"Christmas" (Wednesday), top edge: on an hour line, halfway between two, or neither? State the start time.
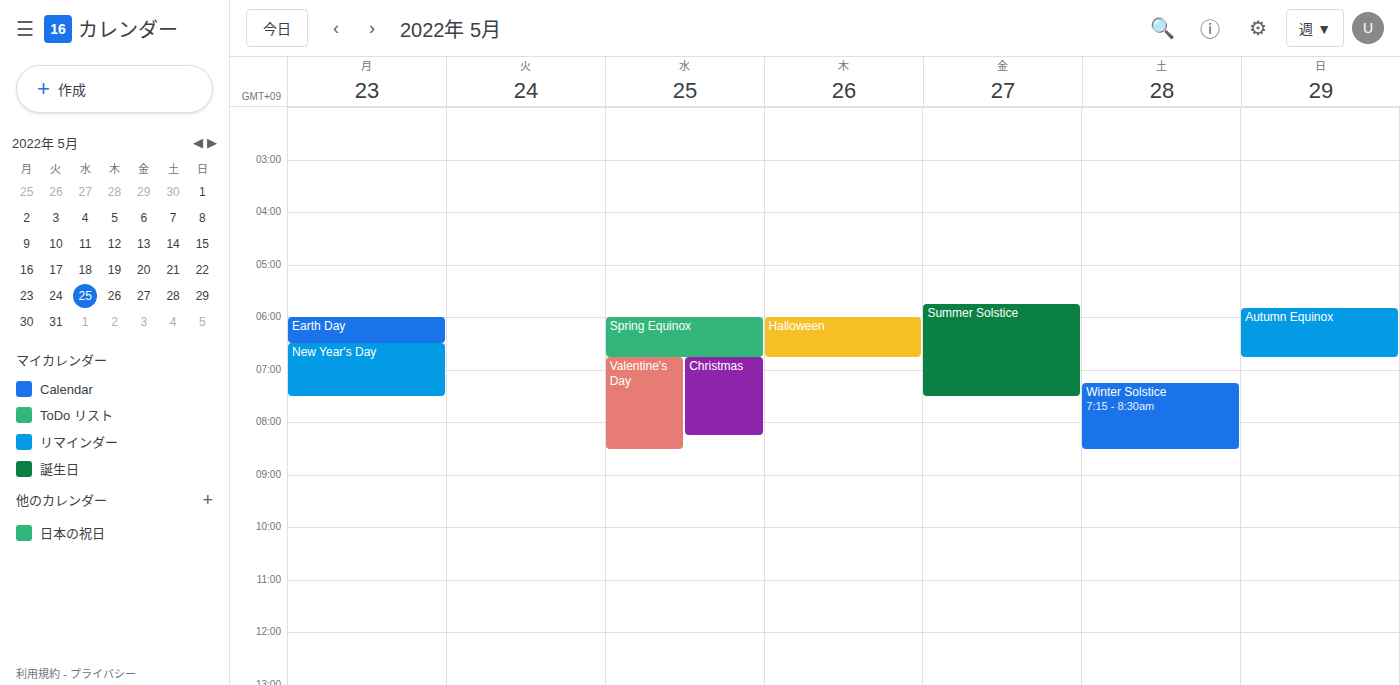
6:45 AM -- neither: three quarters of the way from the 6 AM line to the 7 AM line.